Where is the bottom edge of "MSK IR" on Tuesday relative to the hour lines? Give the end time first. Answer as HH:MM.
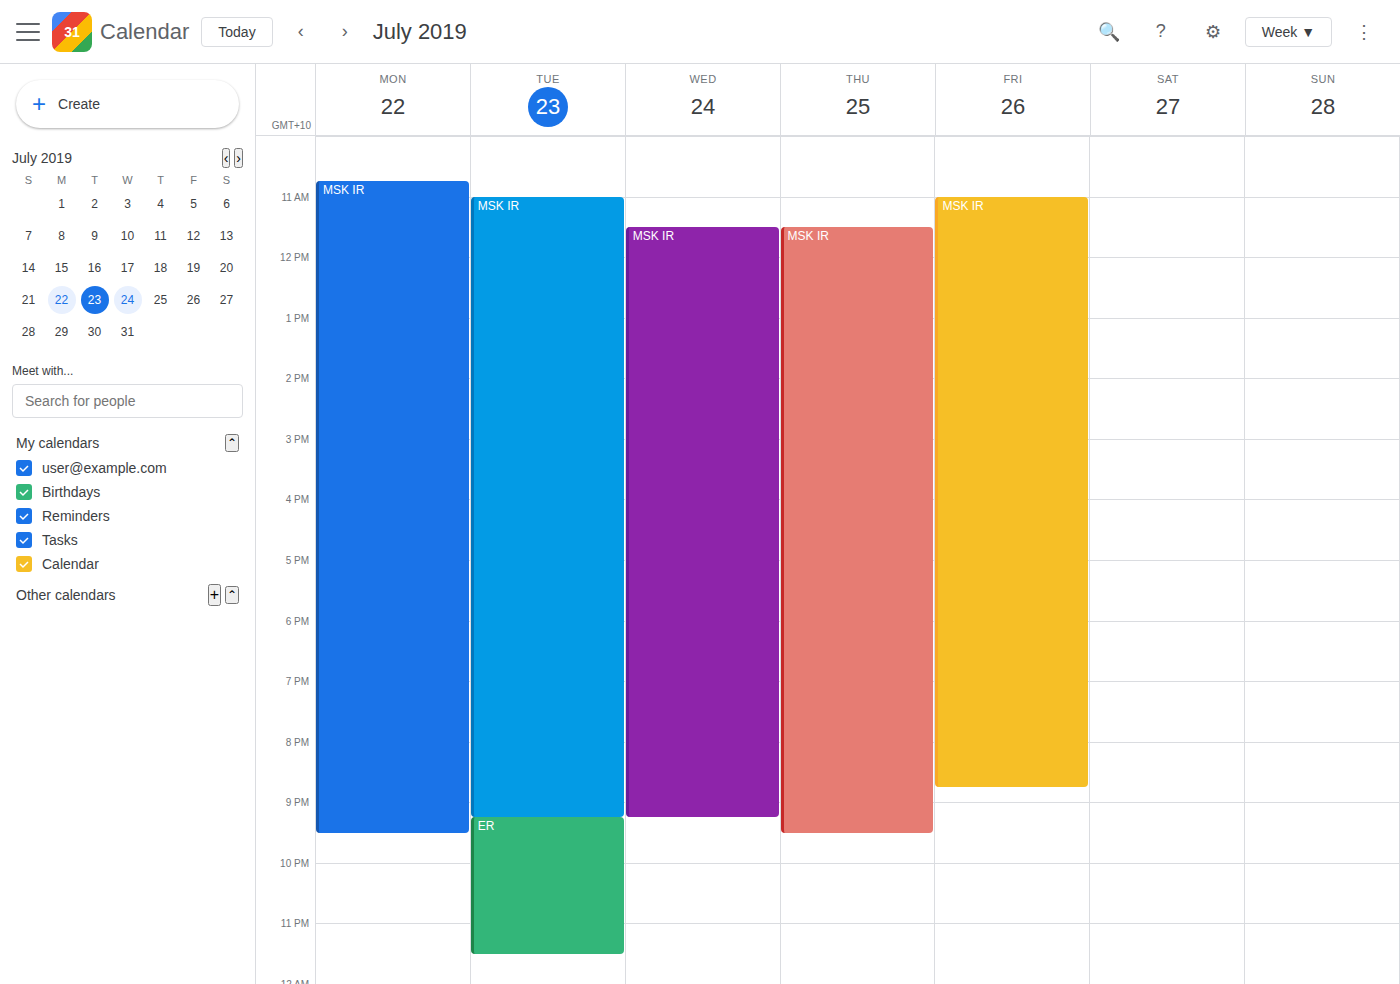
21:15 -- neither: a quarter of the way from the 21:00 line to the 22:00 line.